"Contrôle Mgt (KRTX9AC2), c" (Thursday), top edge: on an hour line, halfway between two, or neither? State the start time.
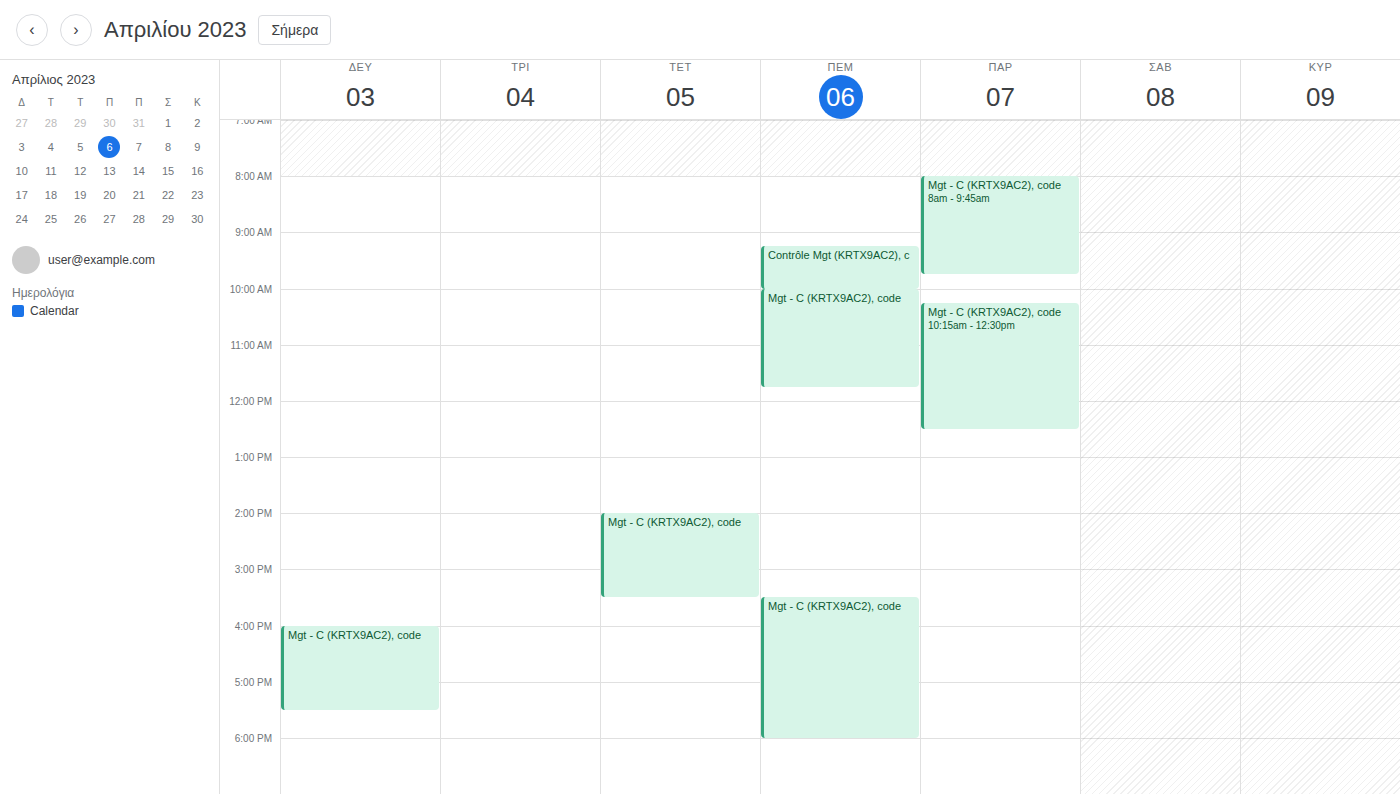
9:15 AM -- neither: a quarter of the way from the 9 AM line to the 10 AM line.